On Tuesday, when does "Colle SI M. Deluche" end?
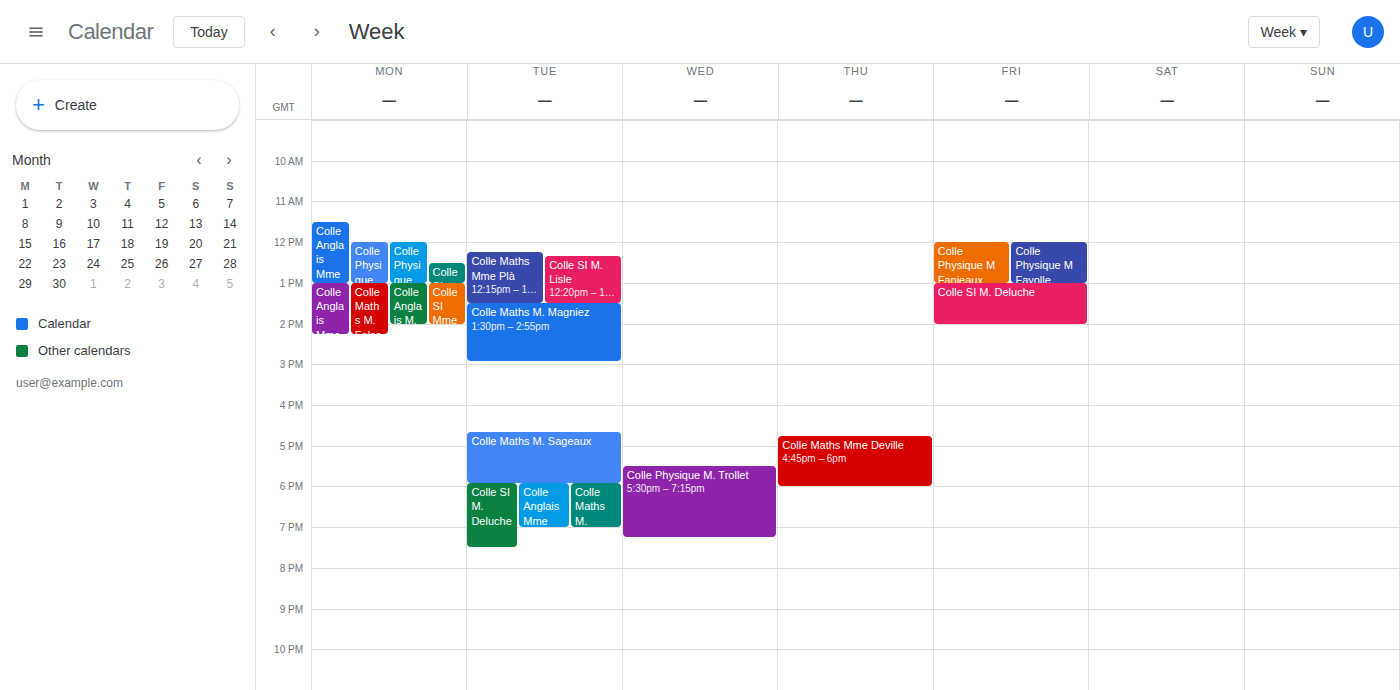
19:30